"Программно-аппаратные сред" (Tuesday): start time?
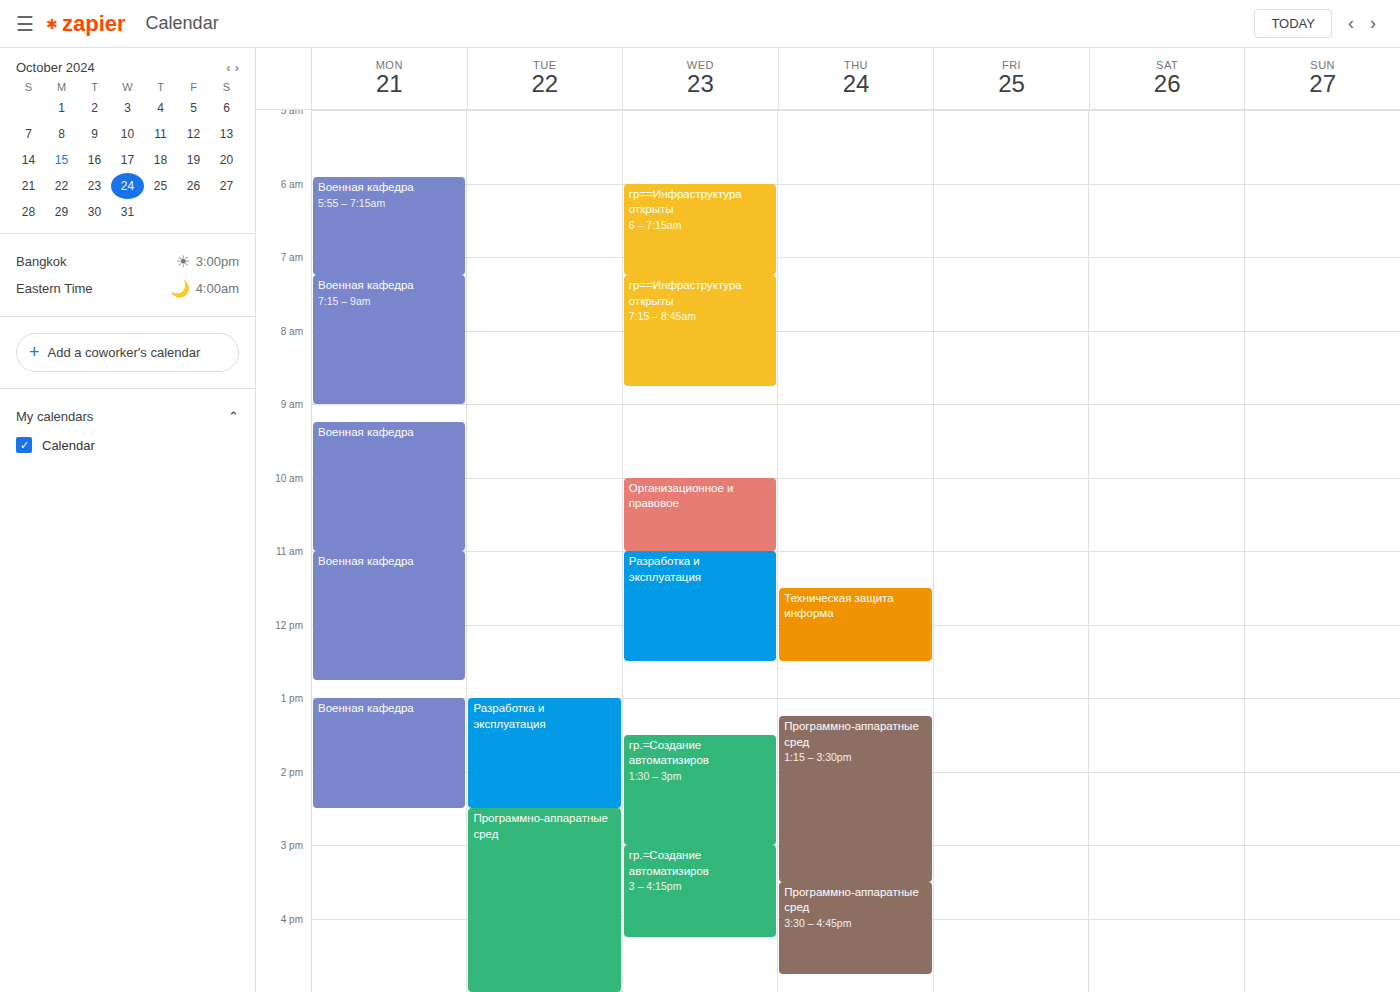
2:30 PM